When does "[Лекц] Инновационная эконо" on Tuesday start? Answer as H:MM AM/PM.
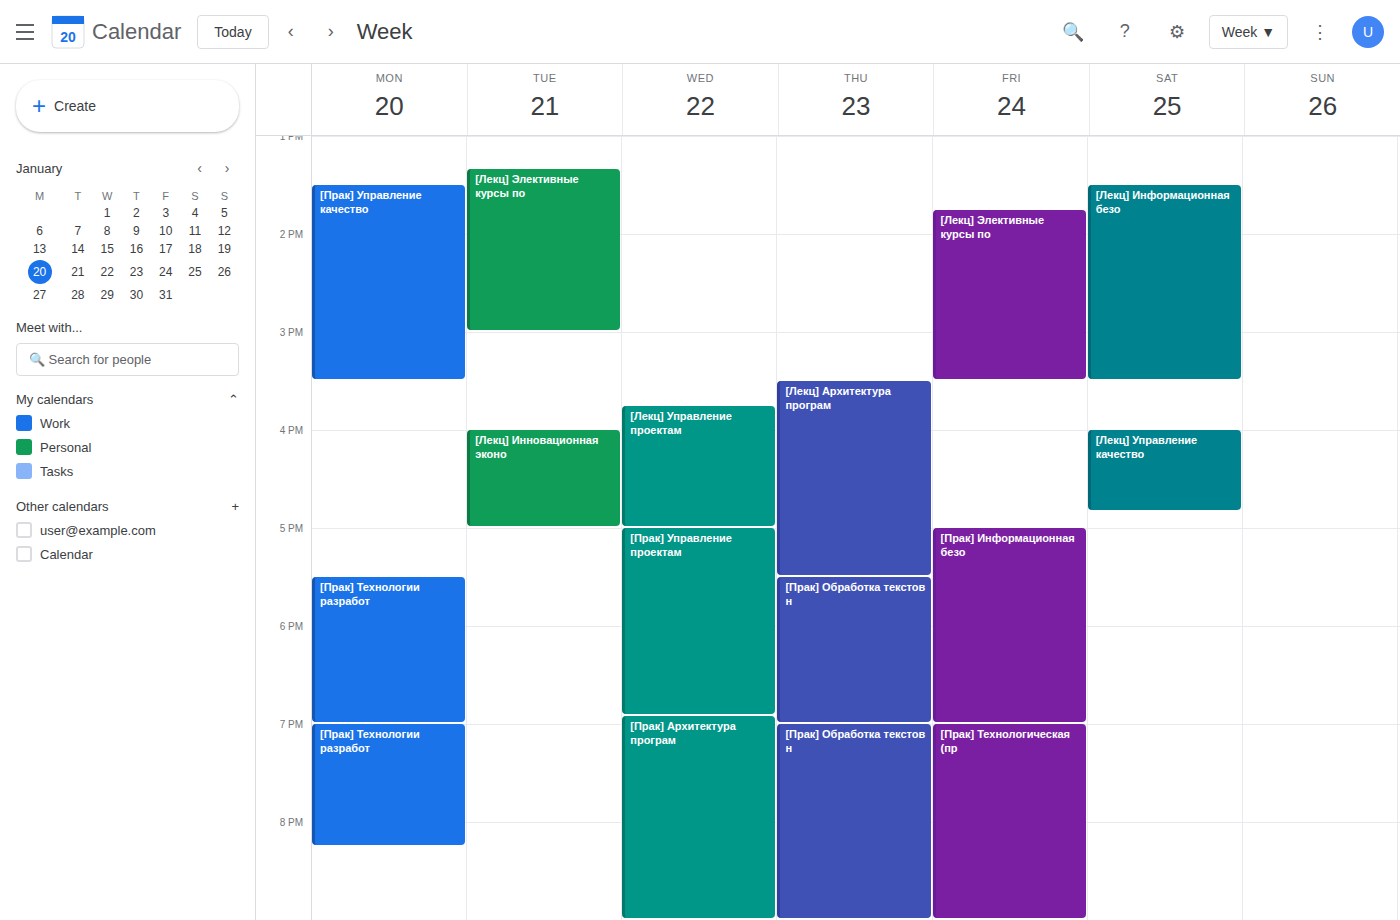
4:00 PM